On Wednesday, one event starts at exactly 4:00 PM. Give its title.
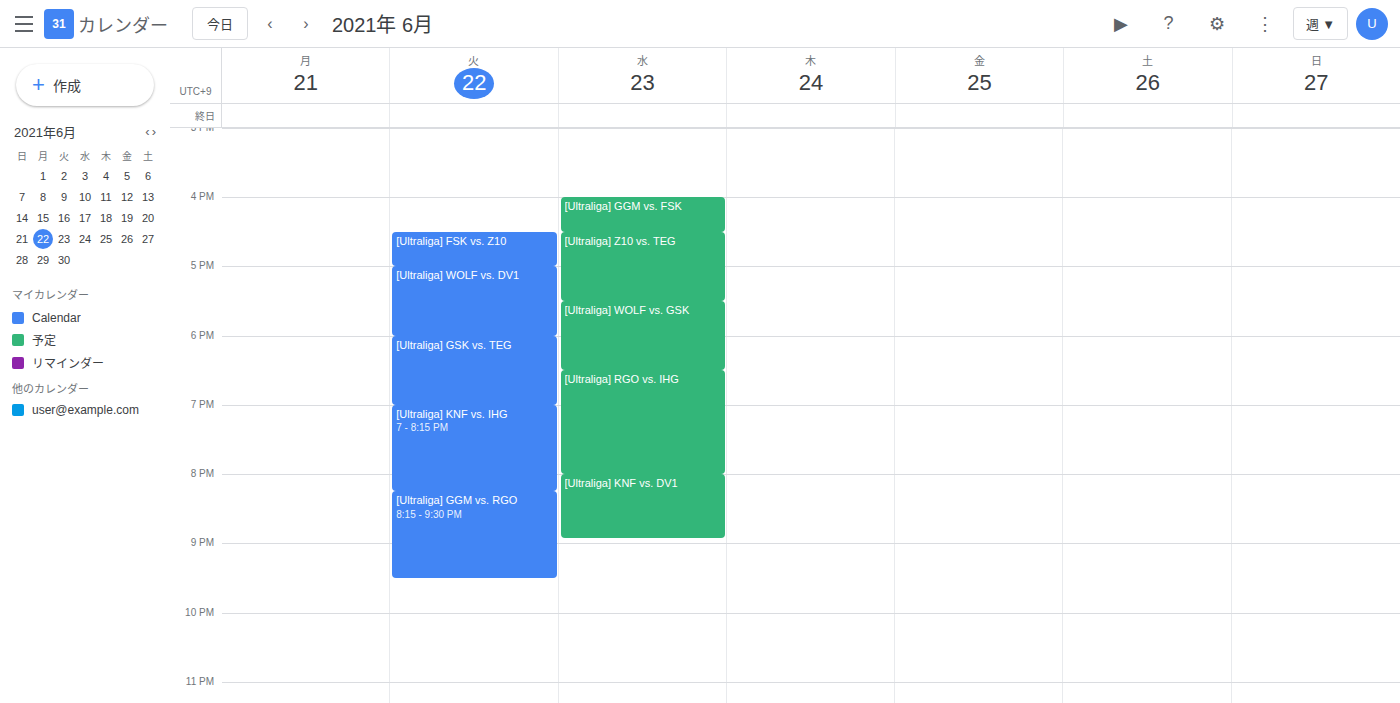
"[Ultraliga] GGM vs. FSK"